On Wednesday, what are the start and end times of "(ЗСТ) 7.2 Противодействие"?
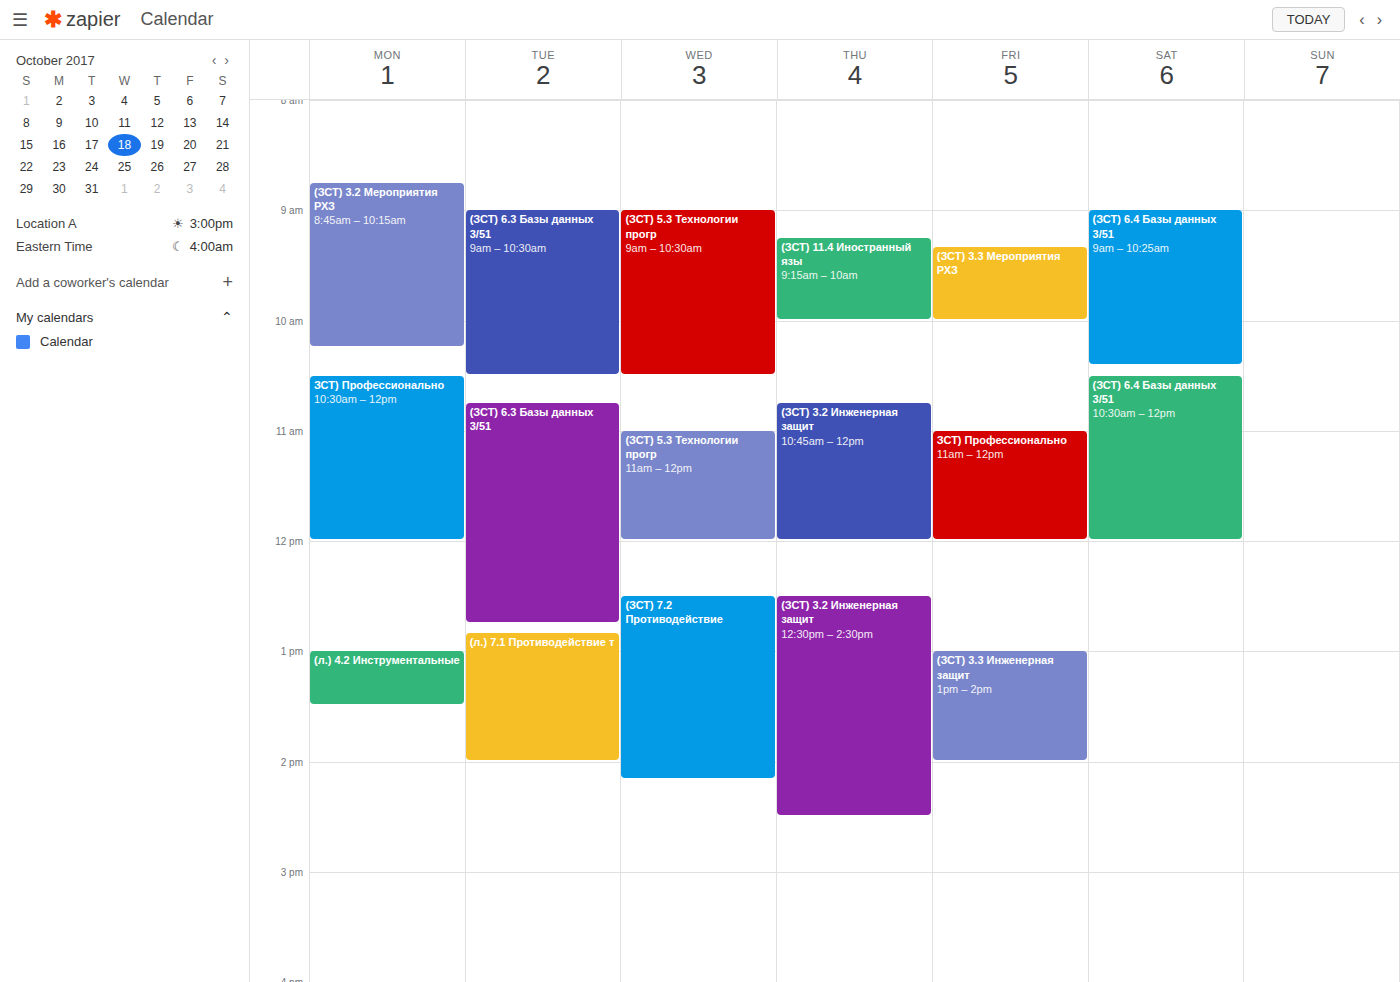
12:30 PM to 2:10 PM